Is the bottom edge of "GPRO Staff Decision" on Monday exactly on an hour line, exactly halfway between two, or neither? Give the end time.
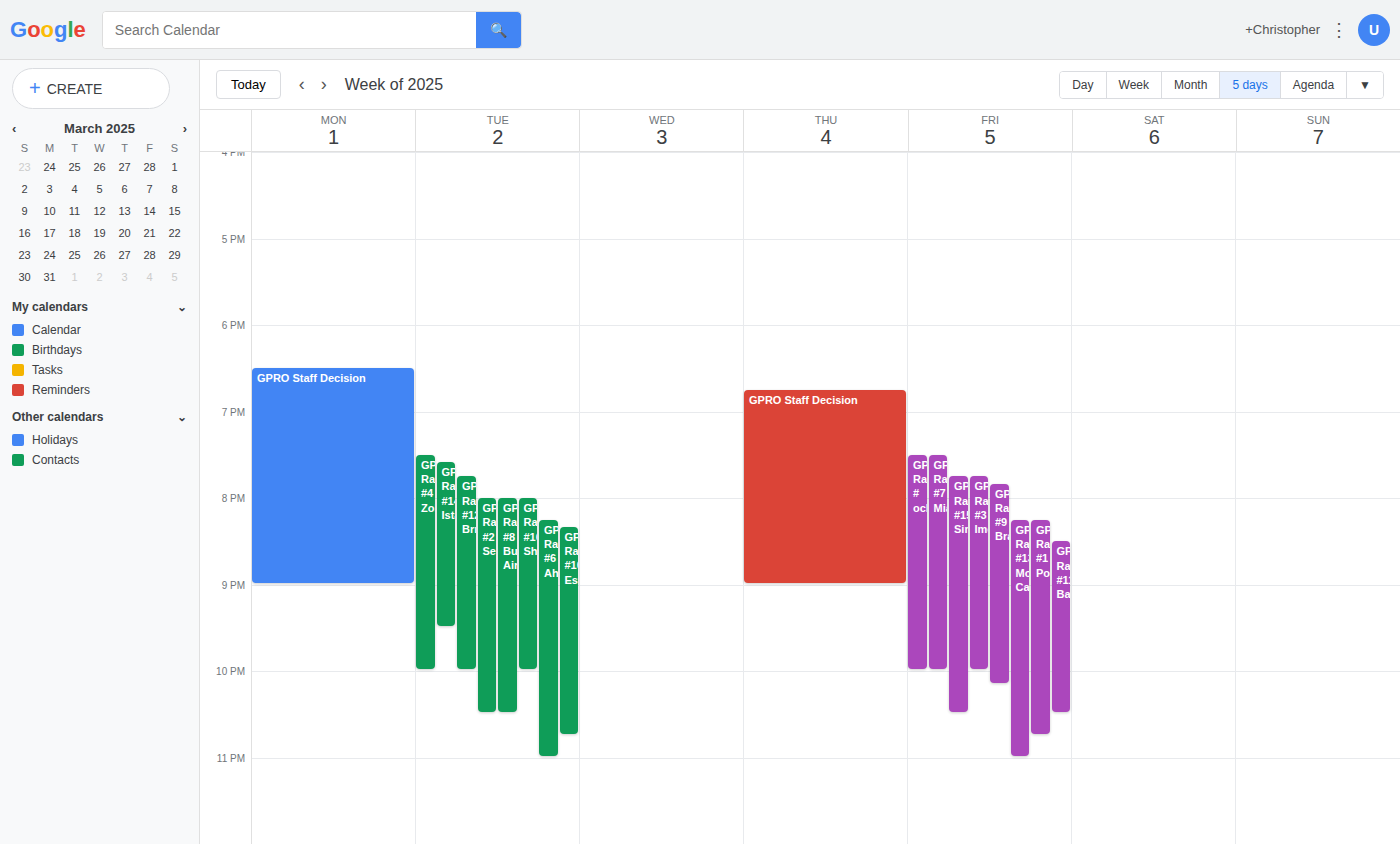
9:00 PM -- exactly on the 9 PM line.